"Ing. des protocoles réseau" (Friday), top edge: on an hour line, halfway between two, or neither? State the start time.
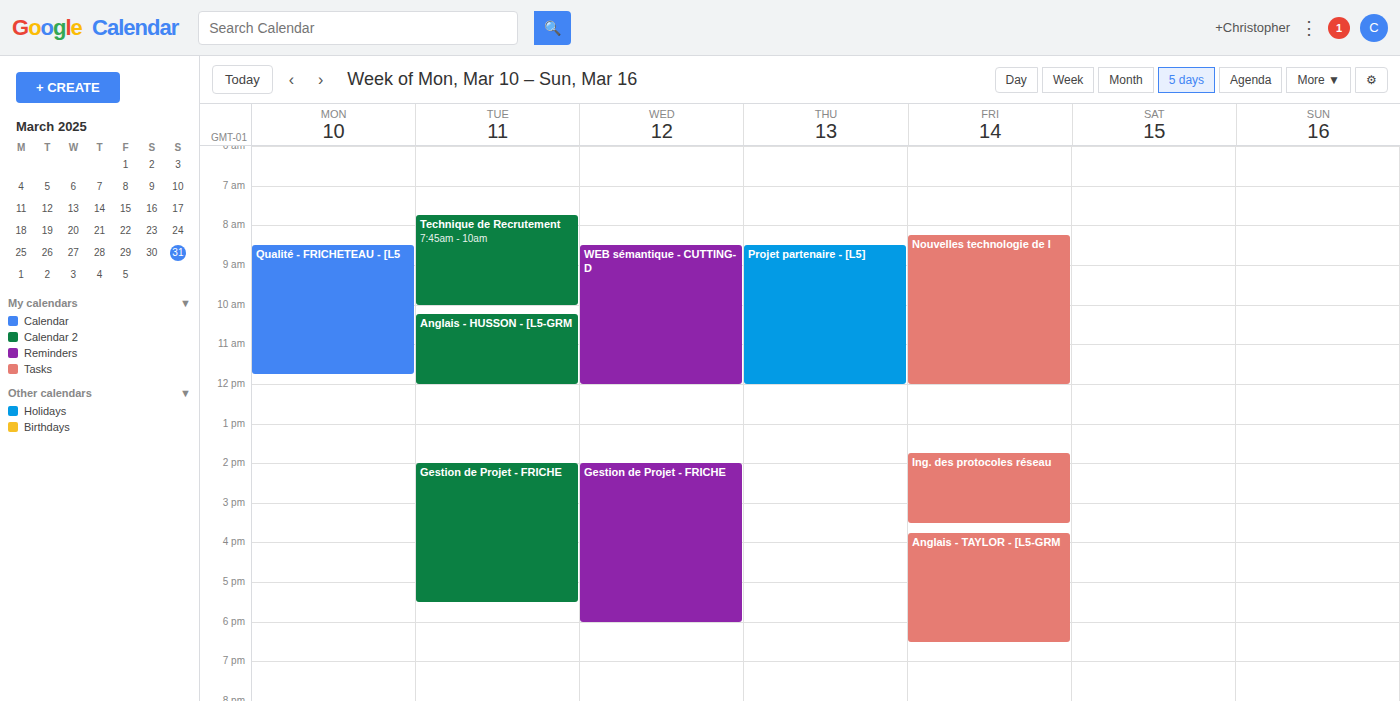
1:45 PM -- neither: three quarters of the way from the 1 PM line to the 2 PM line.